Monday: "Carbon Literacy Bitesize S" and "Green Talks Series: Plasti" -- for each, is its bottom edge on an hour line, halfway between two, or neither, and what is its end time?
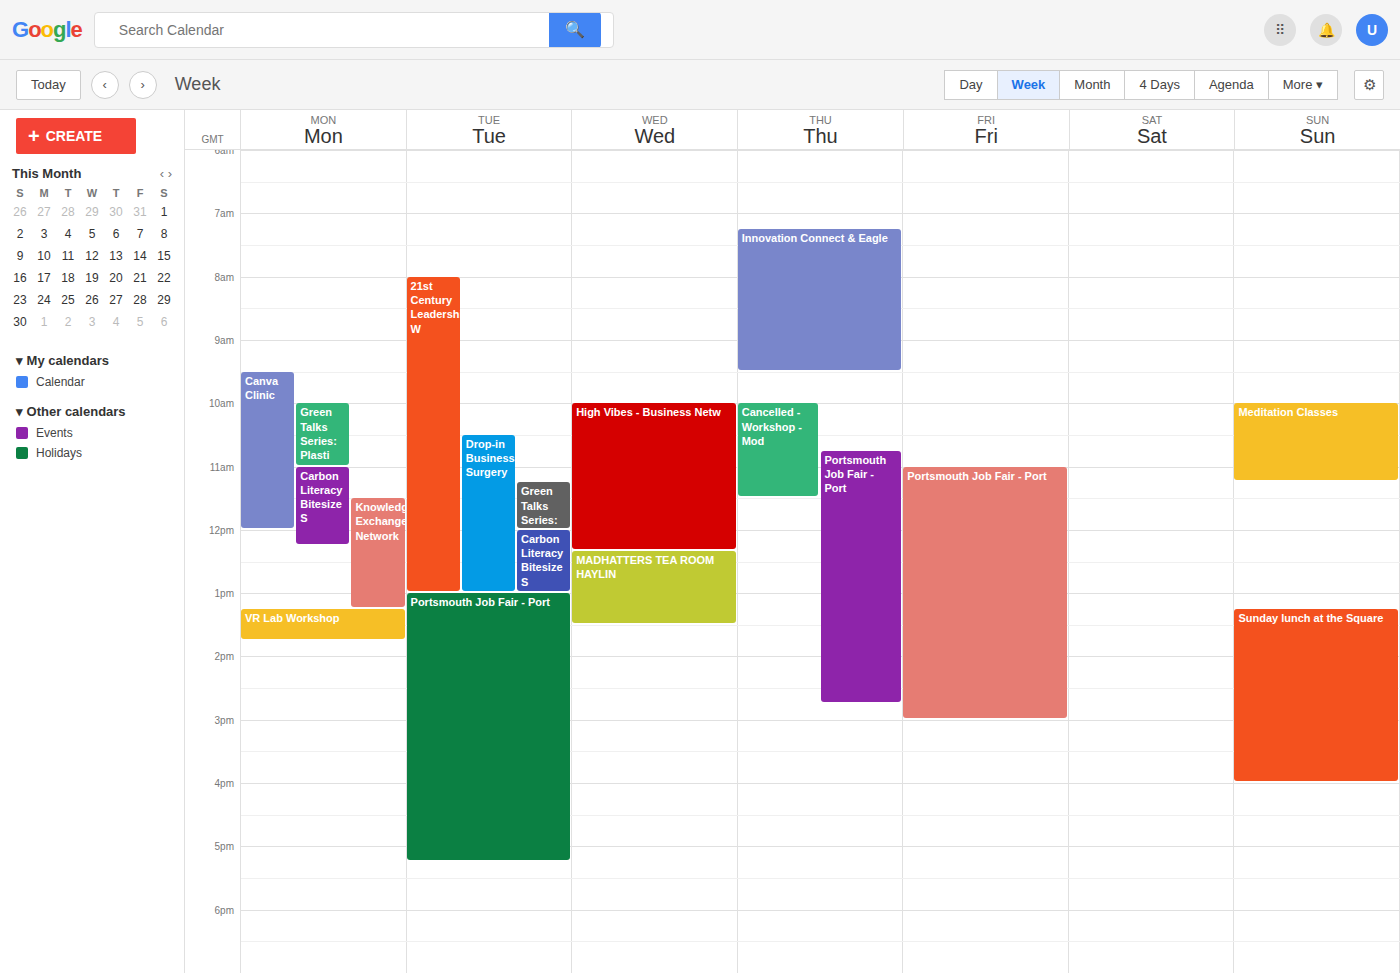
"Carbon Literacy Bitesize S": 12:15 PM, neither: a quarter of the way from the 12 PM line to the 1 PM line. "Green Talks Series: Plasti": 11:00 AM, exactly on the 11 AM line.